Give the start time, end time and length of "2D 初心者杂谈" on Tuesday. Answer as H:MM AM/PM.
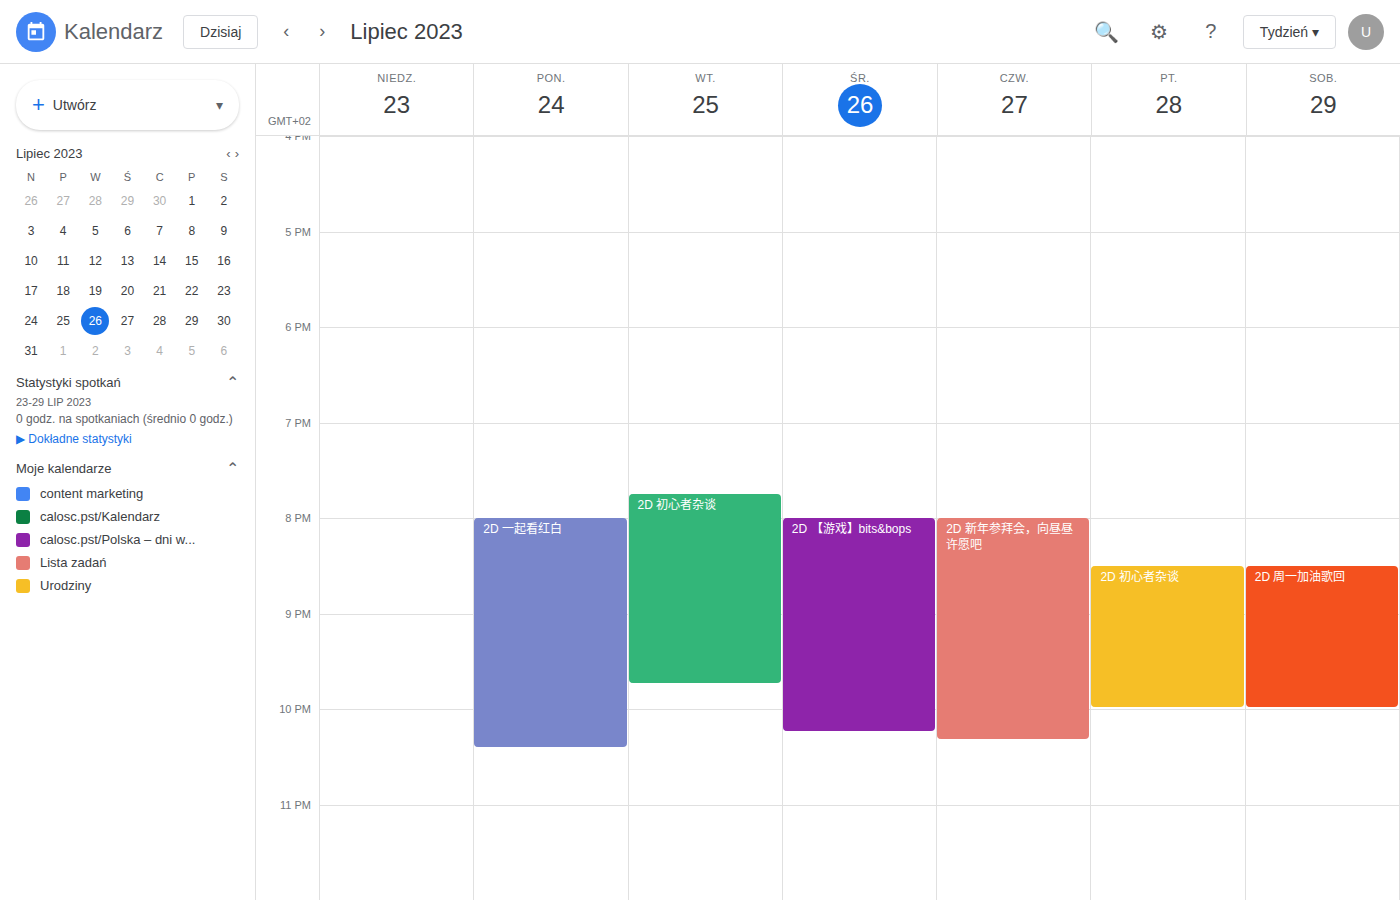
7:45 PM to 9:45 PM, 2 hours